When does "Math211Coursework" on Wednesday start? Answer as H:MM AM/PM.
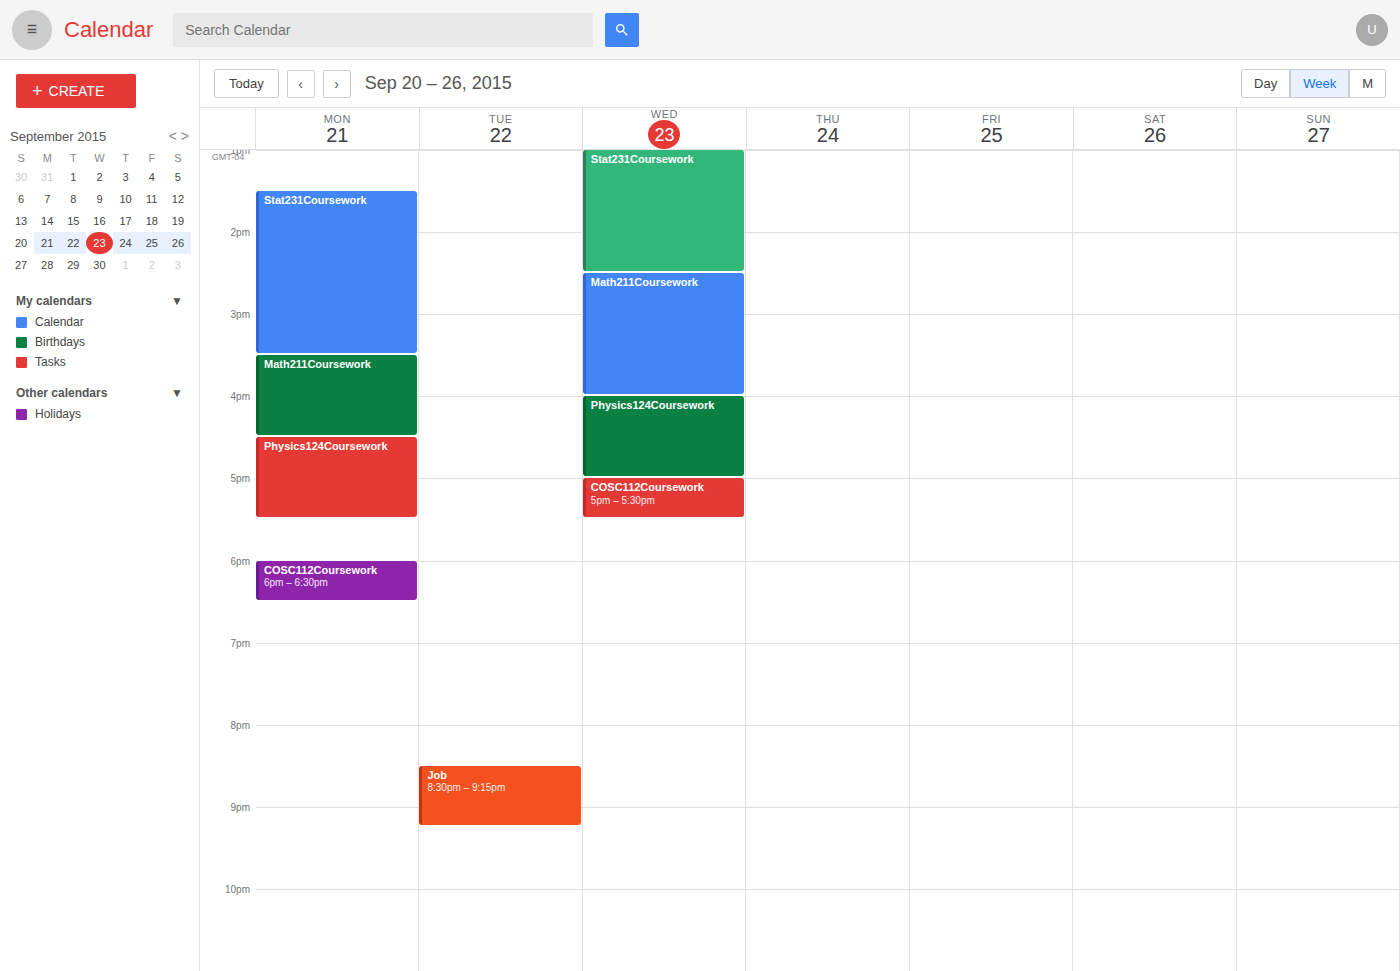
2:30 PM